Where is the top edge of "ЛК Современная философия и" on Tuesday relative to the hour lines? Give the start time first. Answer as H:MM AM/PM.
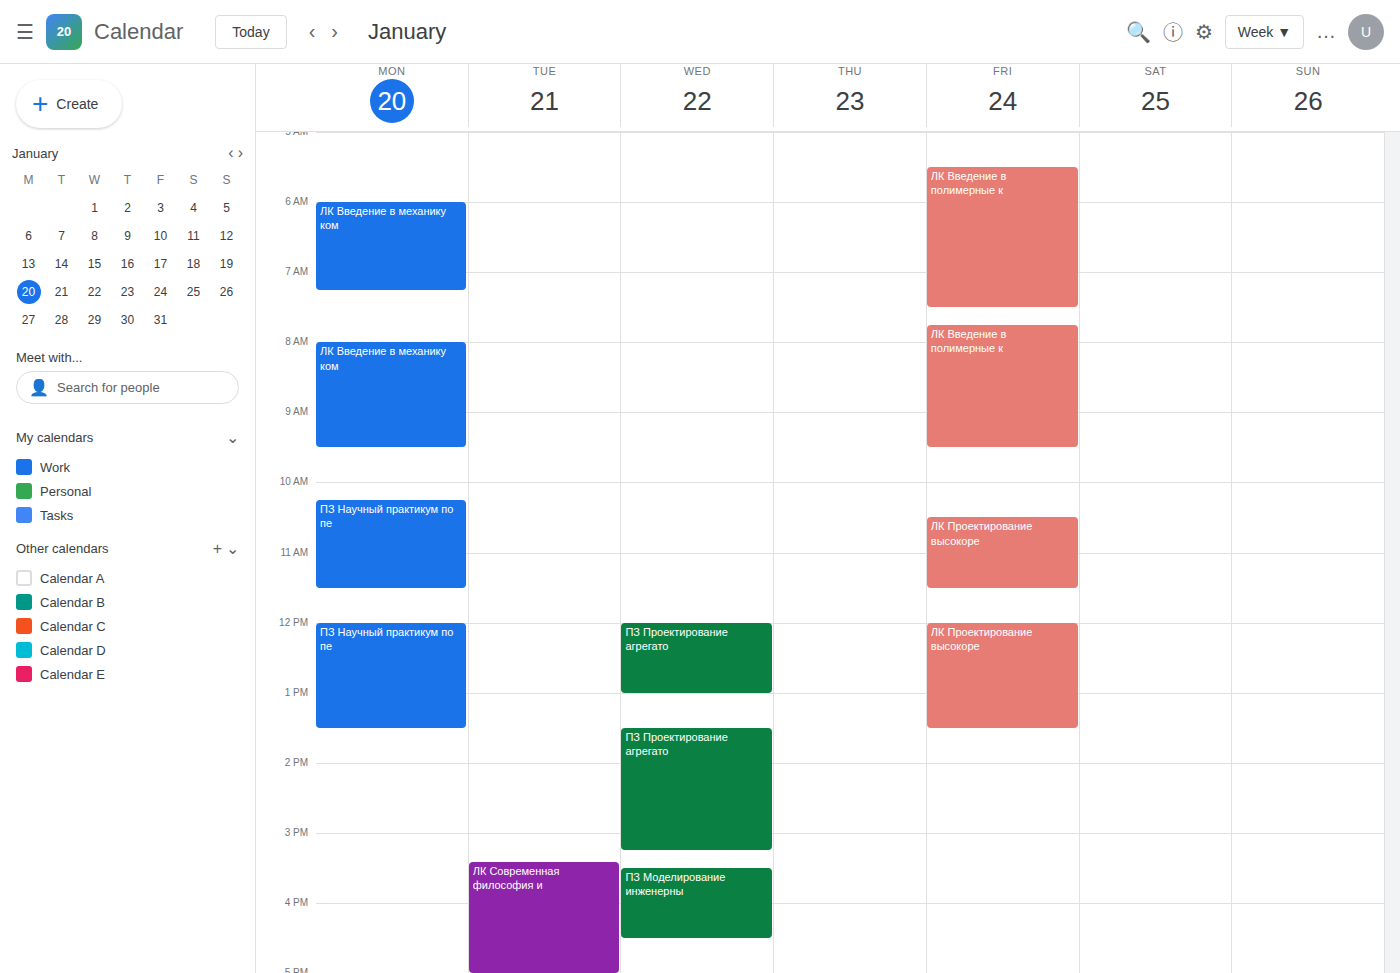
3:25 PM -- neither: 25 minutes below the 3 PM line and 35 minutes above the 4 PM line.